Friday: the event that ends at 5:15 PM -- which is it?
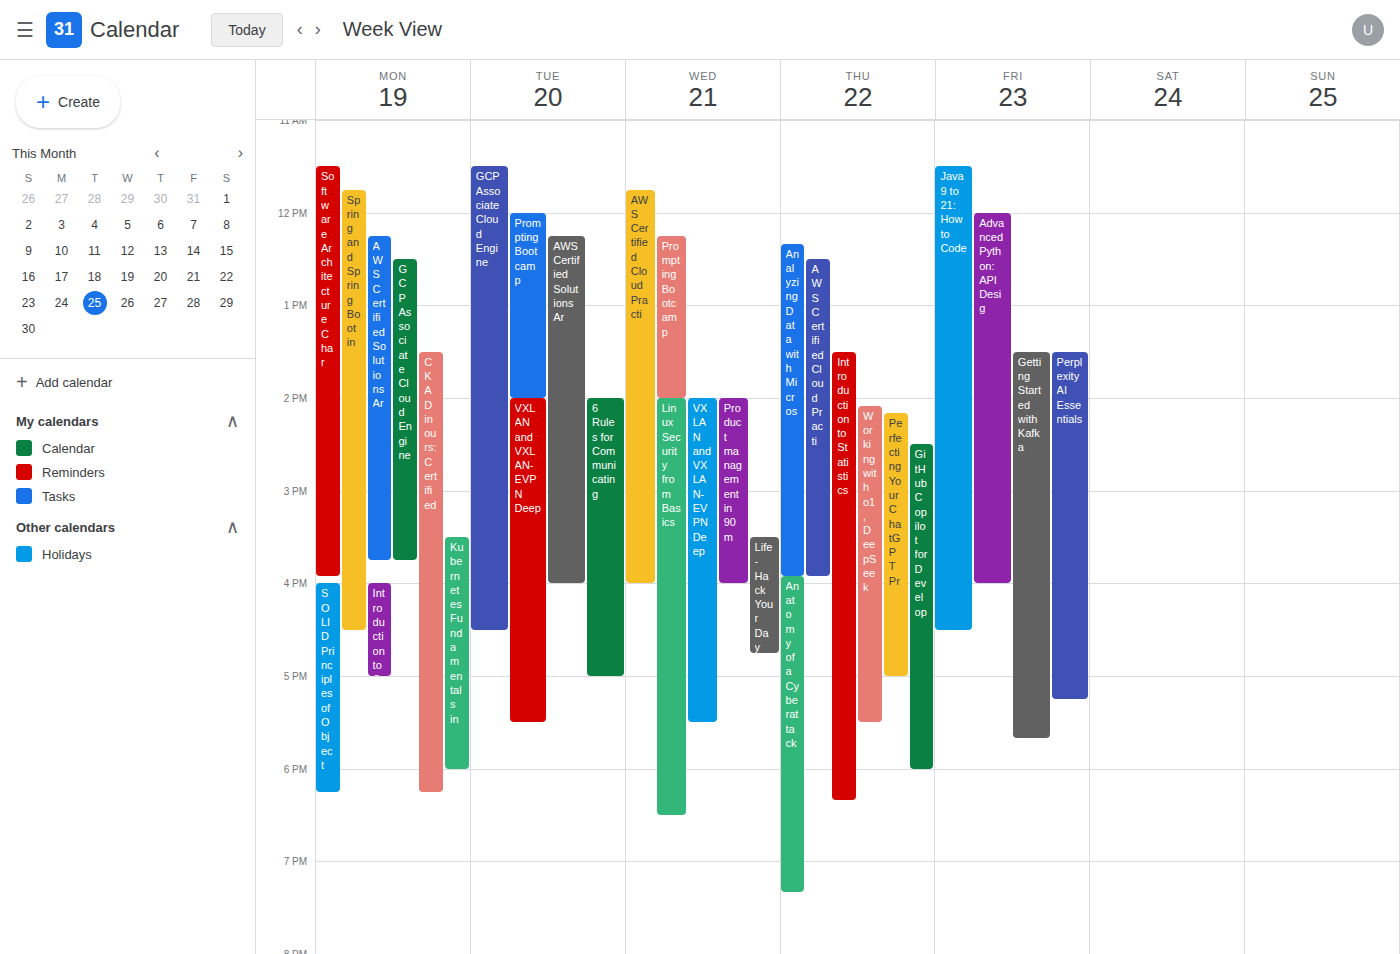
"Perplexity AI Essentials"